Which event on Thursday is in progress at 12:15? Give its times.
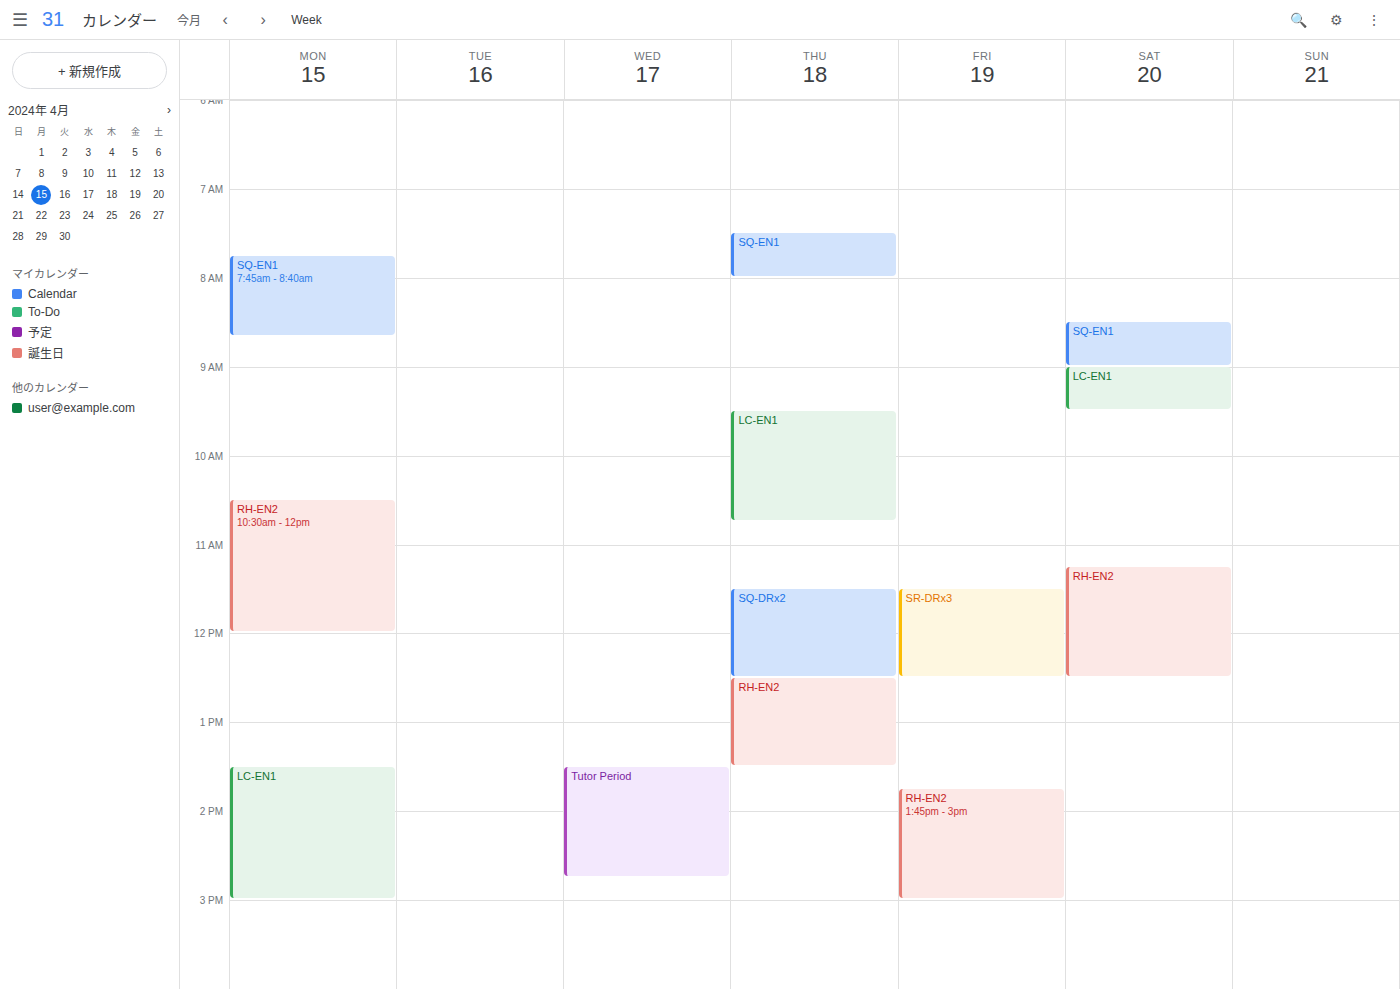
"SQ-DRx2", 11:30 to 12:30